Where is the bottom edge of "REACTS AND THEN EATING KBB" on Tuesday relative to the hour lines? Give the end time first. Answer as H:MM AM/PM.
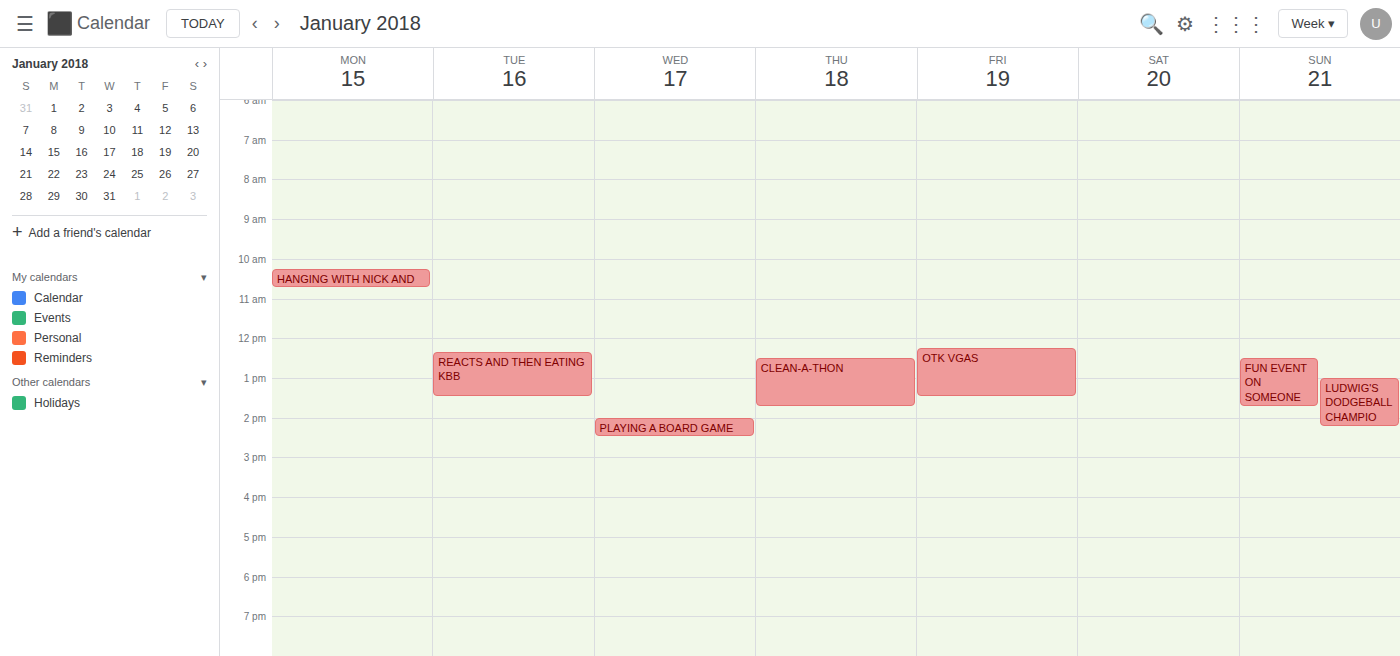
1:30 PM -- halfway between the 1 PM and 2 PM lines.